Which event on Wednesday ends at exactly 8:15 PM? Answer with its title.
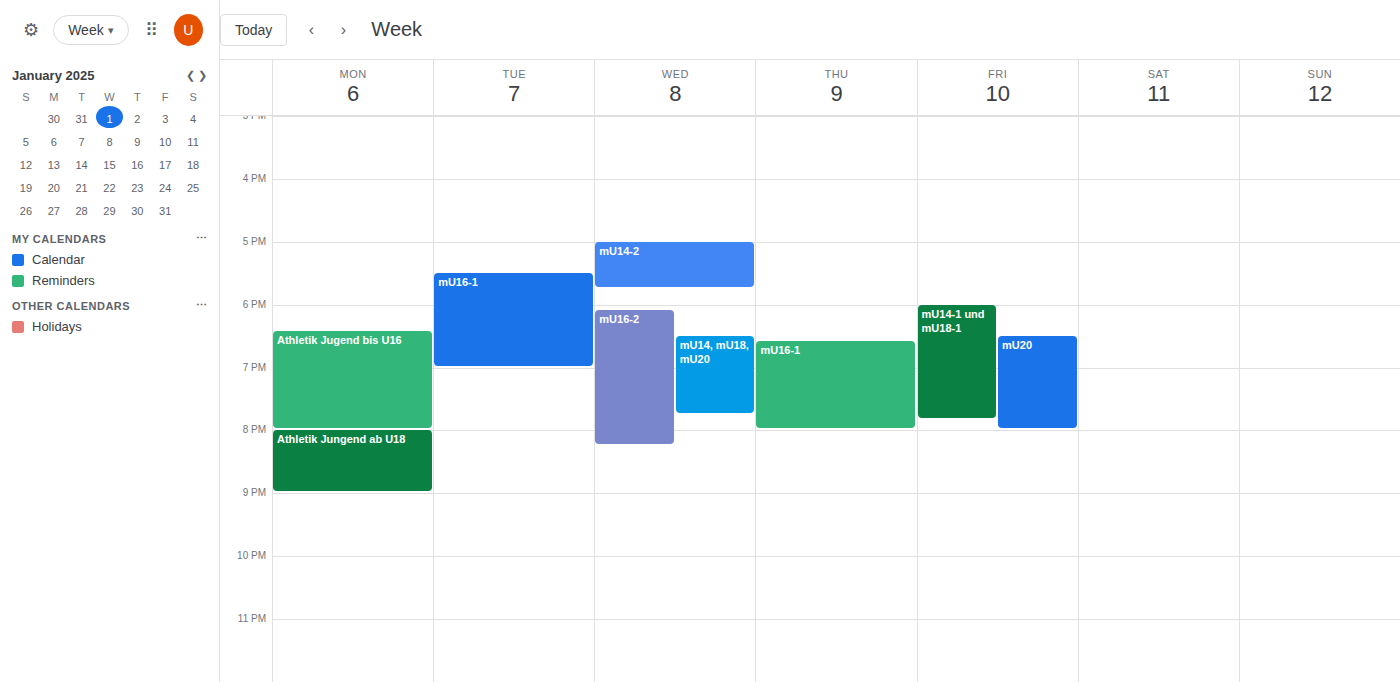
"mU16-2"